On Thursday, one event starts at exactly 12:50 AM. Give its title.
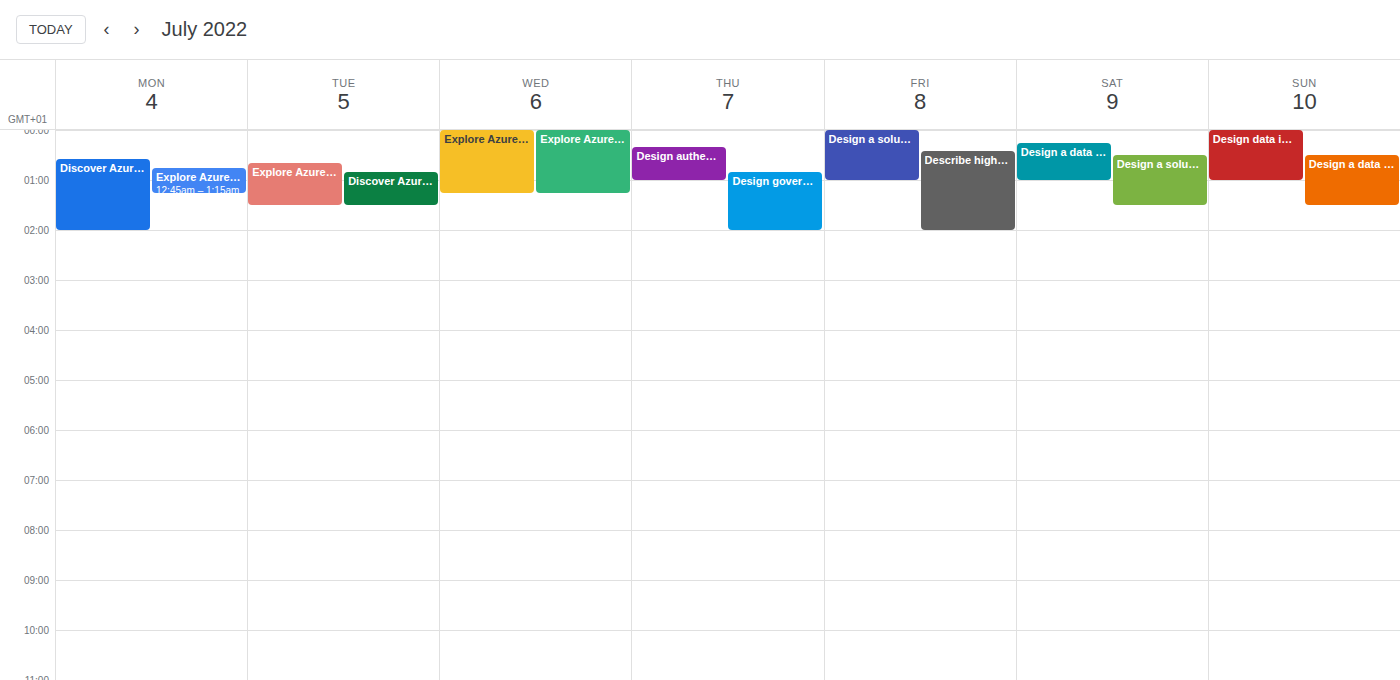
"Design governance"